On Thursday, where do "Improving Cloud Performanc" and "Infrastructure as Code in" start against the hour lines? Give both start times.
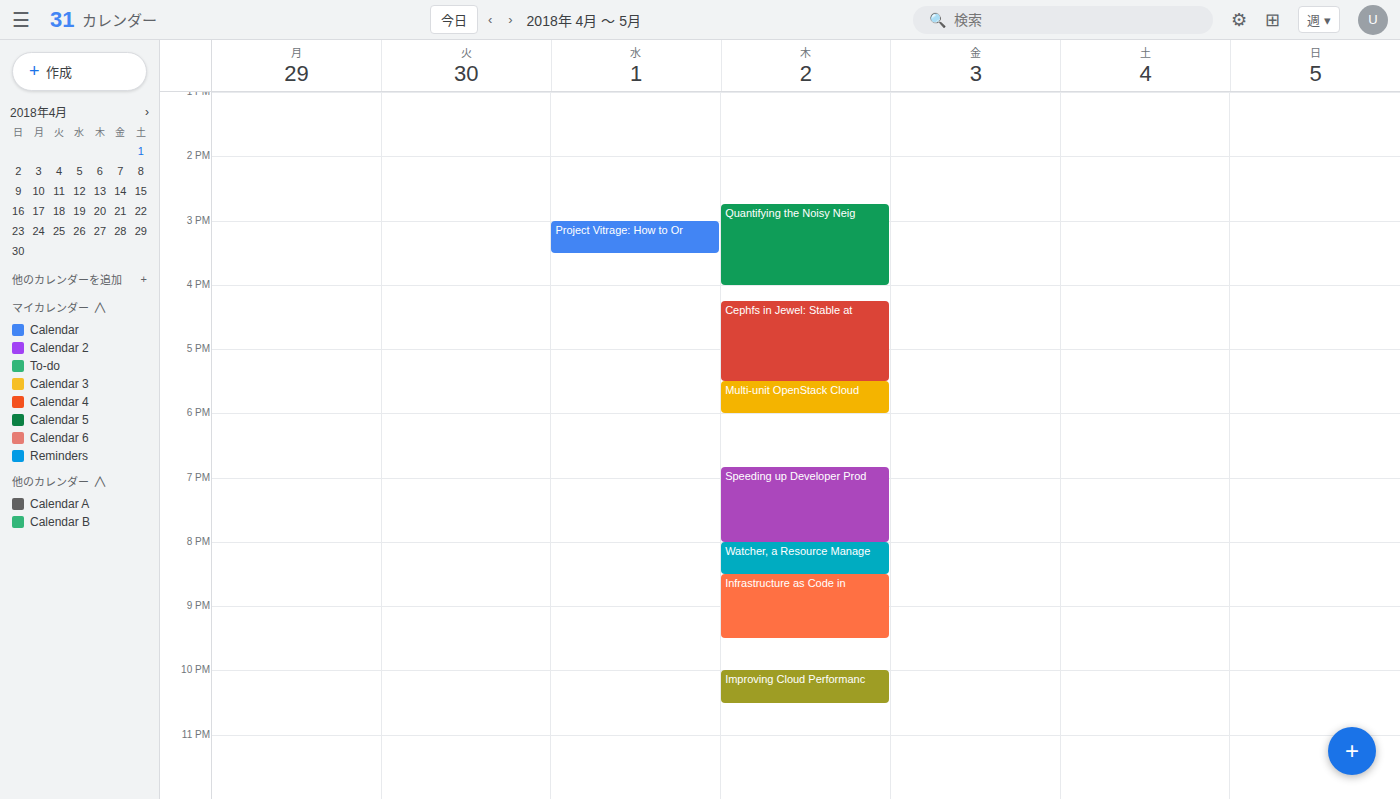
"Improving Cloud Performanc": 10:00 PM, exactly on the 10 PM line. "Infrastructure as Code in": 8:30 PM, halfway between the 8 PM and 9 PM lines.